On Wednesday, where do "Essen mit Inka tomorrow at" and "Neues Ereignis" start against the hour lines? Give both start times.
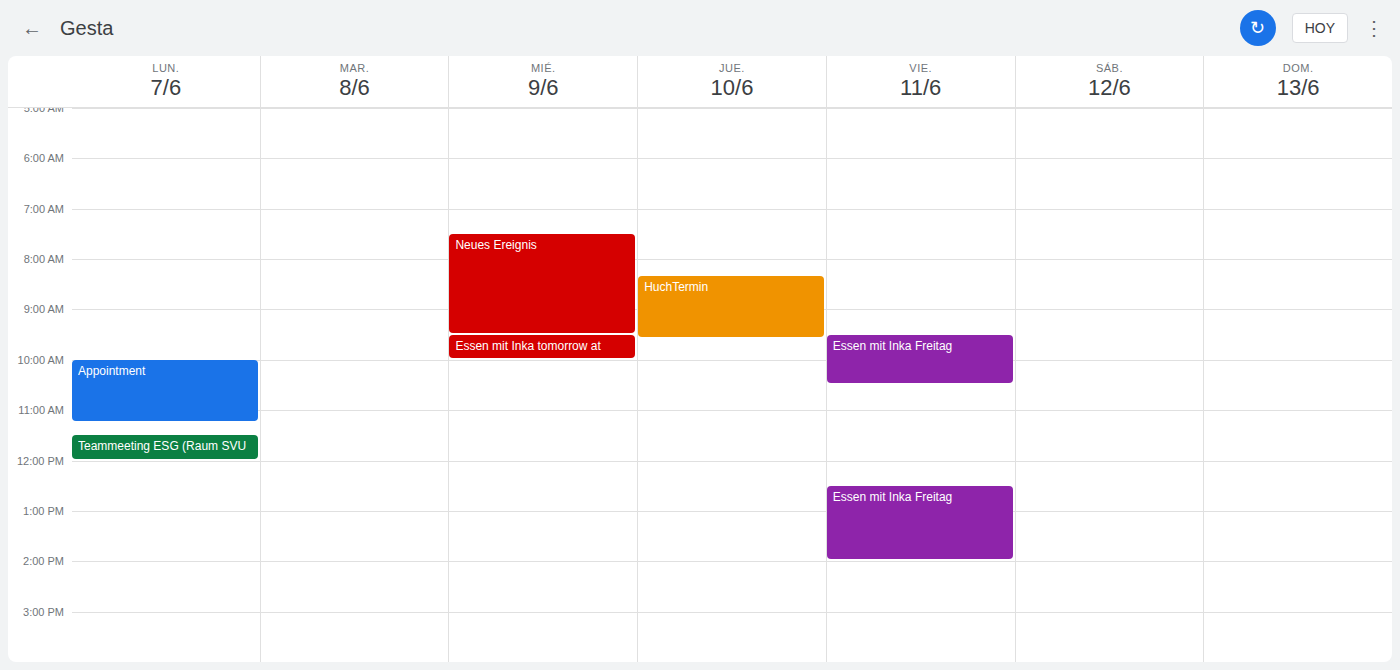
"Essen mit Inka tomorrow at": 9:30 AM, halfway between the 9 AM and 10 AM lines. "Neues Ereignis": 7:30 AM, halfway between the 7 AM and 8 AM lines.